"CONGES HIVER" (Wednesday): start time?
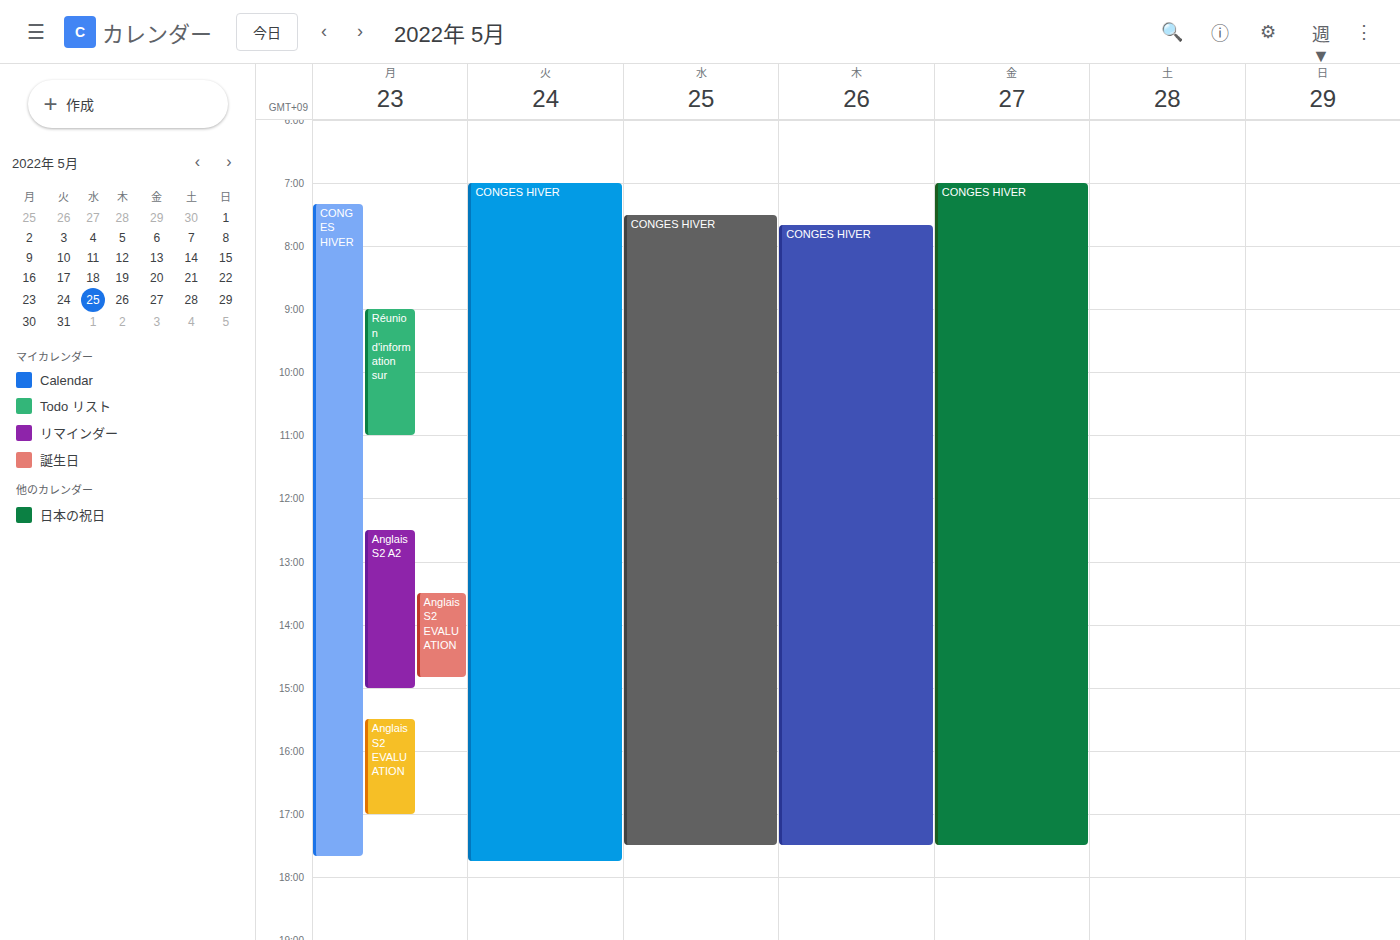
07:30